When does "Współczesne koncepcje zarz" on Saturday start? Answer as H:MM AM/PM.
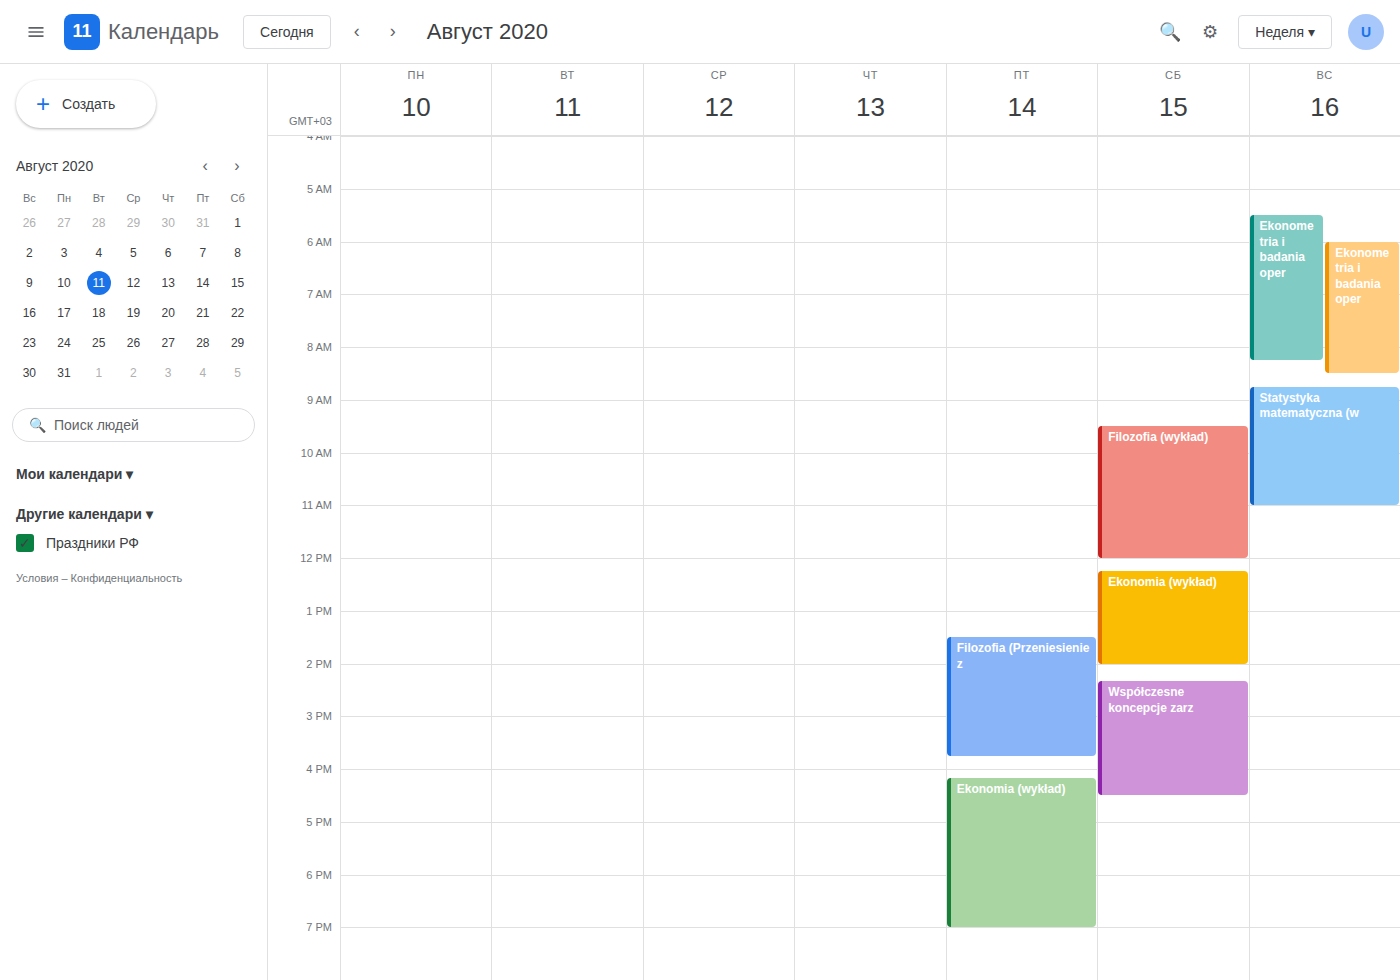
2:20 PM